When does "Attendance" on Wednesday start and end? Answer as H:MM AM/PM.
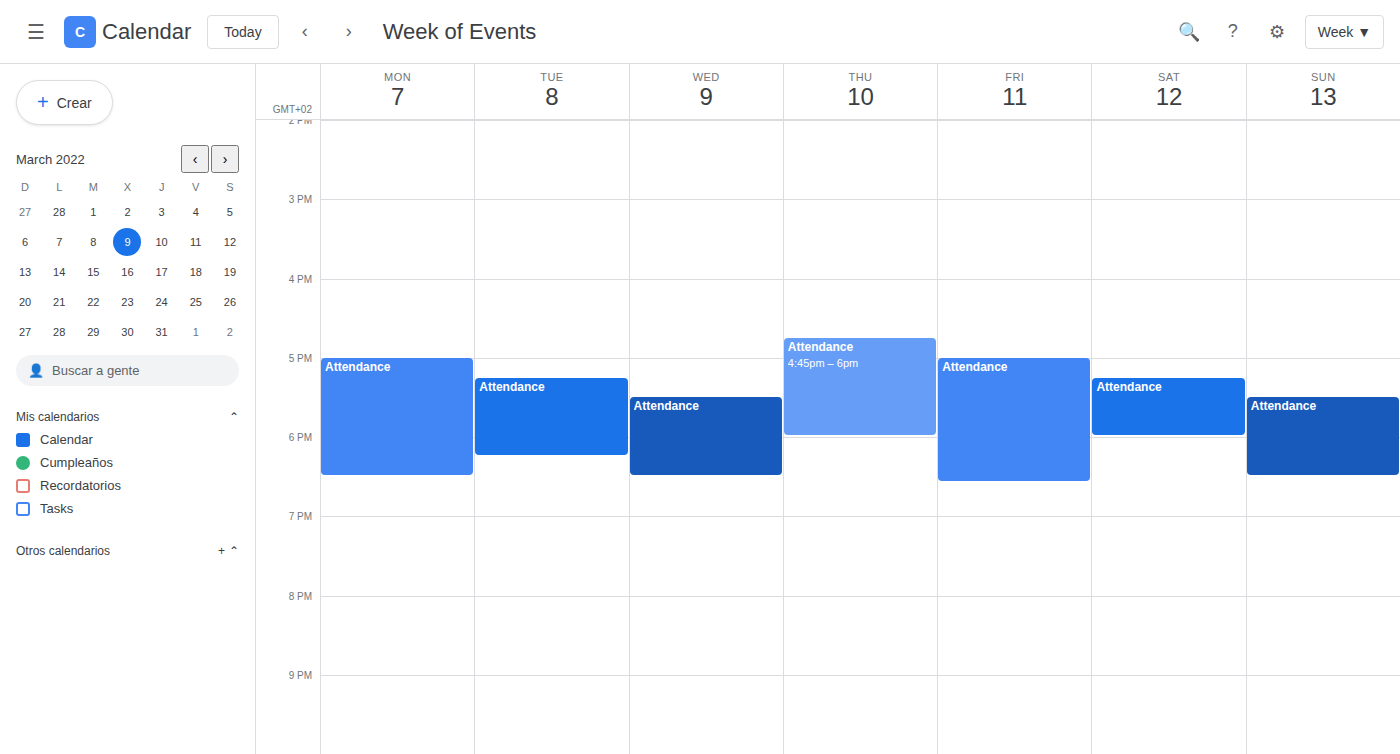
5:30 PM to 6:30 PM